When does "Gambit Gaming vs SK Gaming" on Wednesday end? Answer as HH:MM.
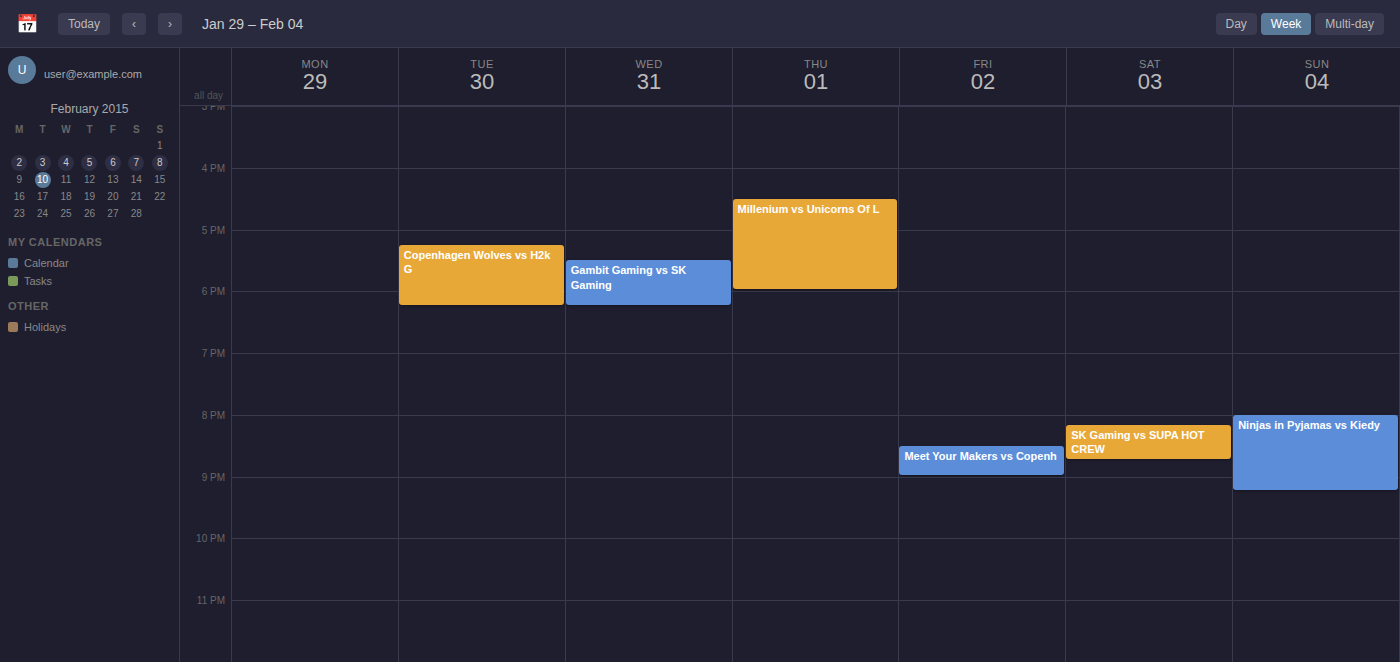
18:15